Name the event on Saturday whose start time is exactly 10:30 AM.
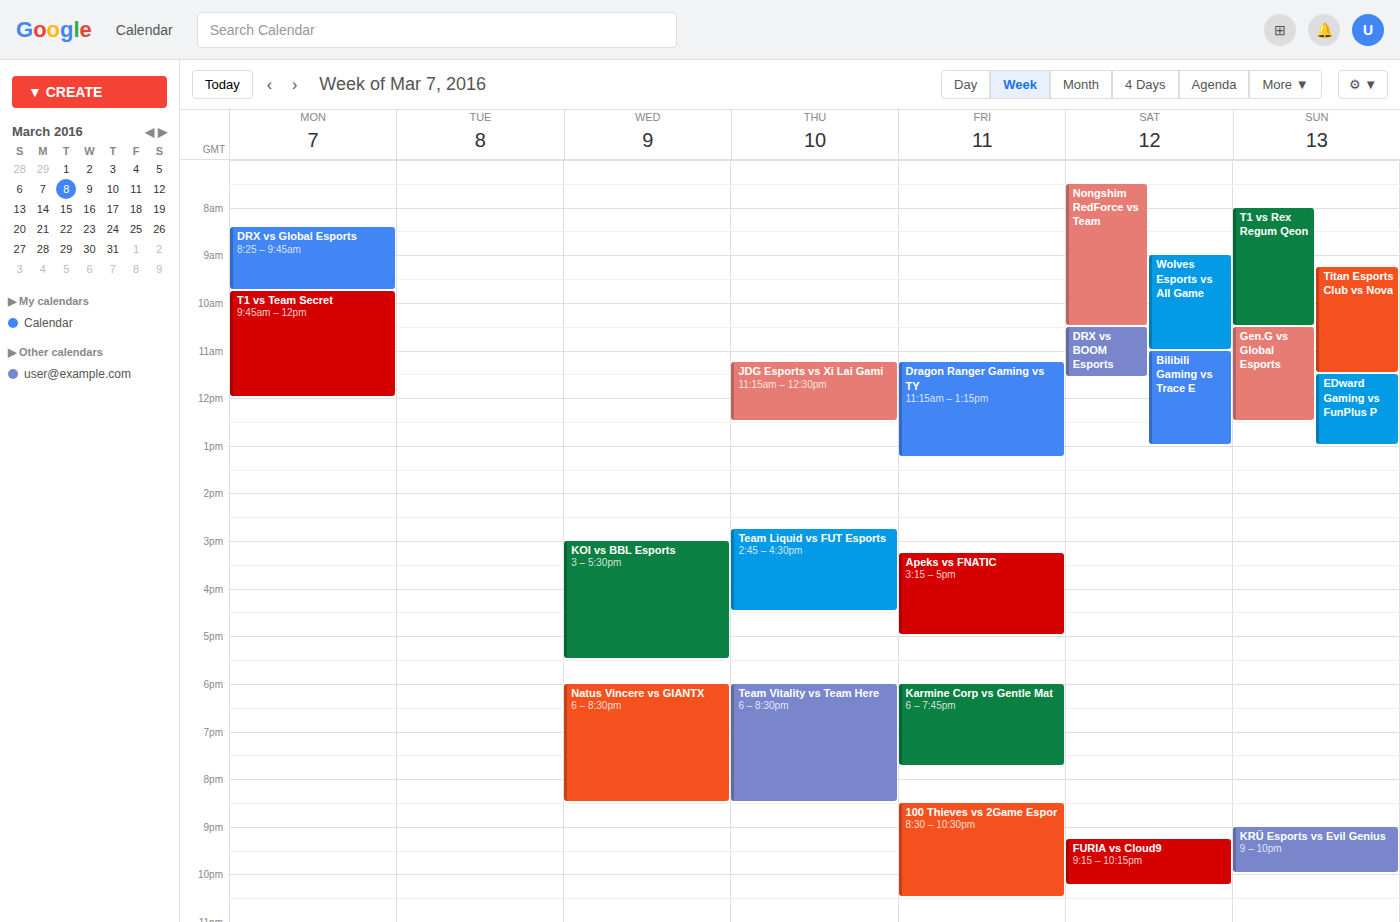
"DRX vs BOOM Esports"